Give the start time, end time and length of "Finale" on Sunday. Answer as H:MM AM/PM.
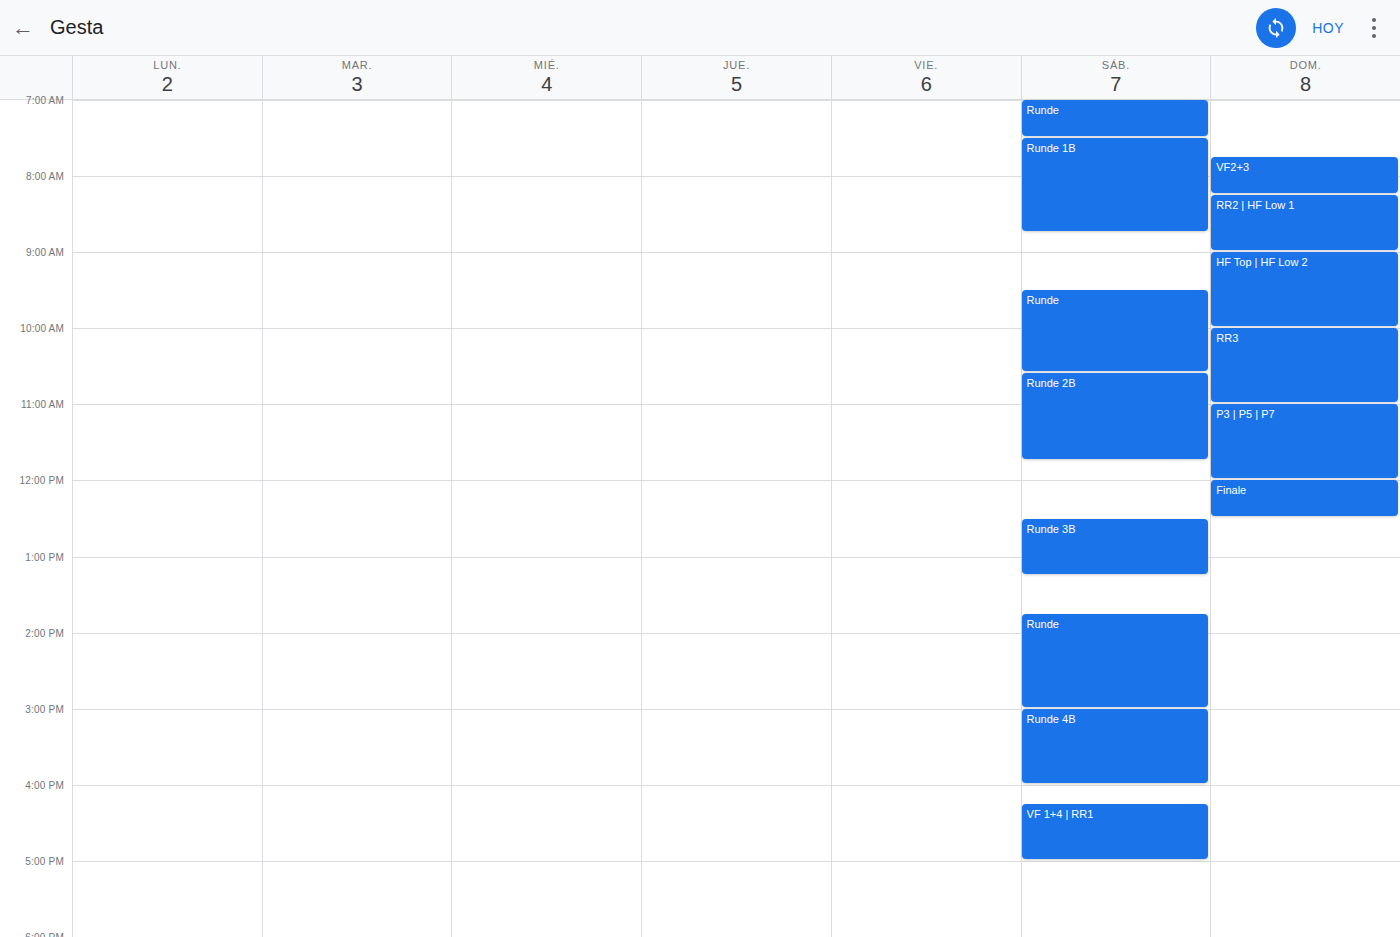
12:00 PM to 12:30 PM, 30 minutes